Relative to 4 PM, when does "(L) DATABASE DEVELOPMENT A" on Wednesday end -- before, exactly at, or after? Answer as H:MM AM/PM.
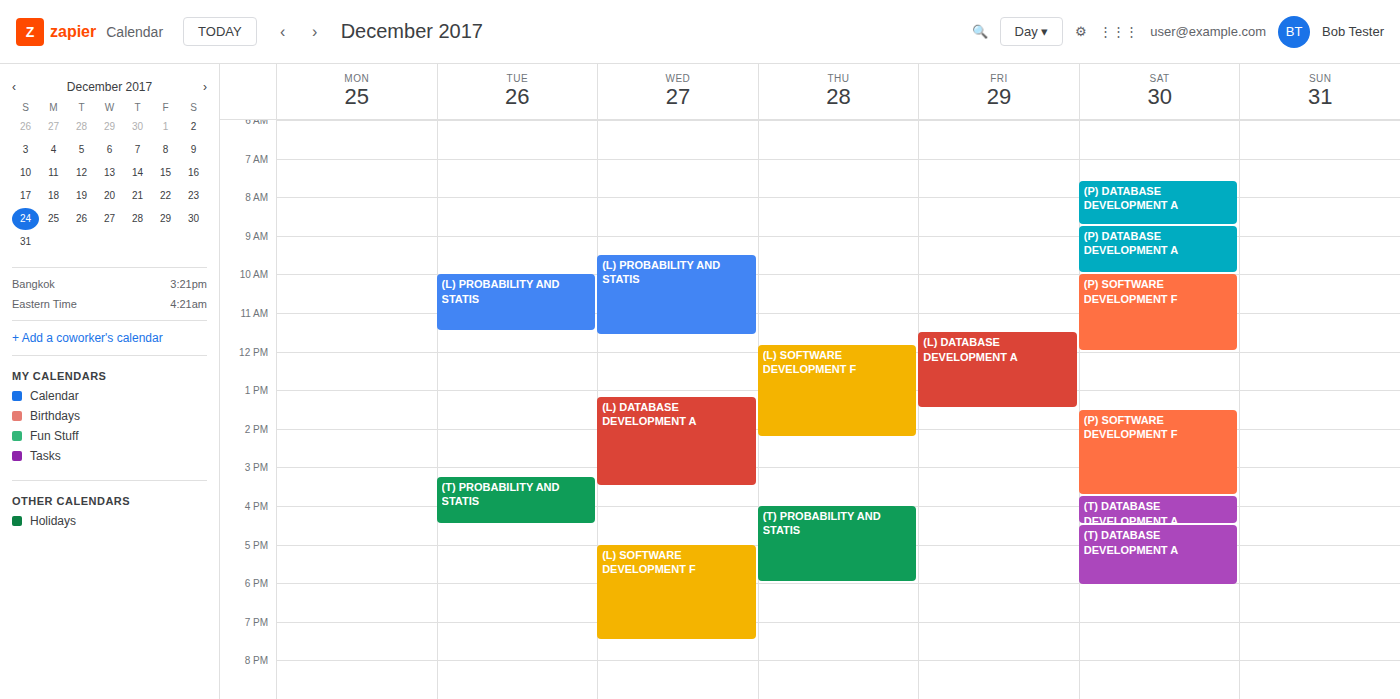
3:30 PM -- before 4 PM, 30 minutes above the 4 PM line.